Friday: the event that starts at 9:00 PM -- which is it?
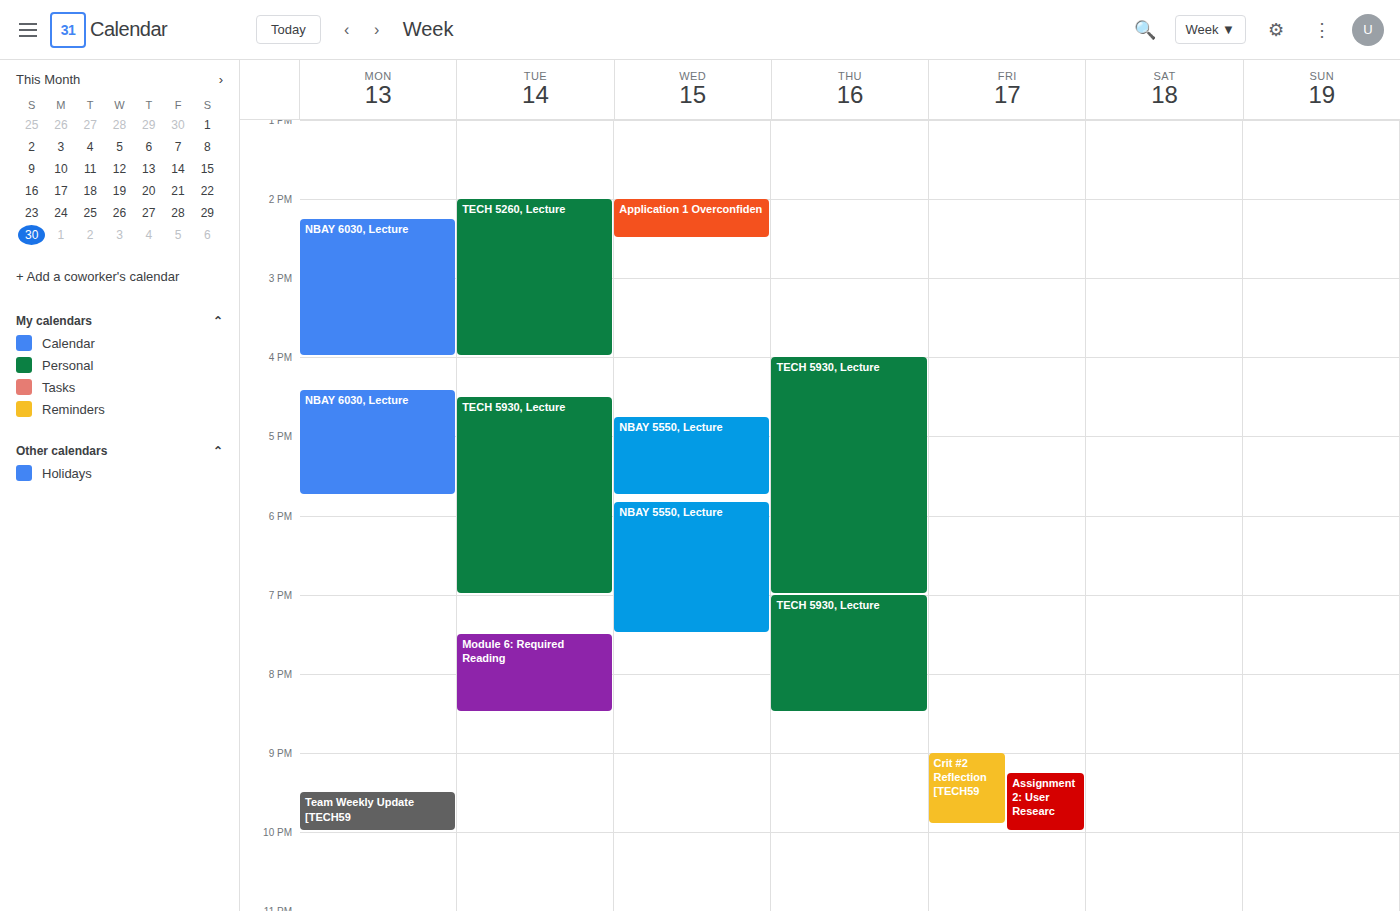
"Crit #2 Reflection [TECH59"